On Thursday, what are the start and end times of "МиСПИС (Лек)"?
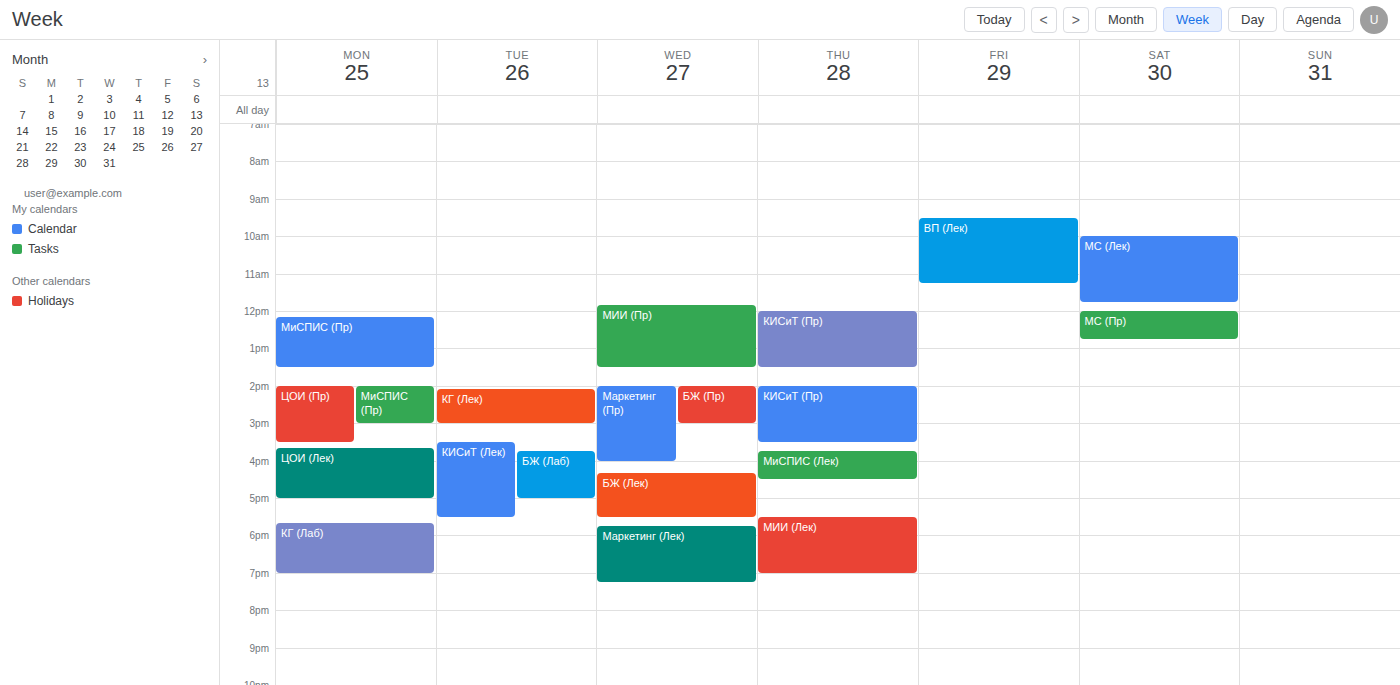
15:45 to 16:30